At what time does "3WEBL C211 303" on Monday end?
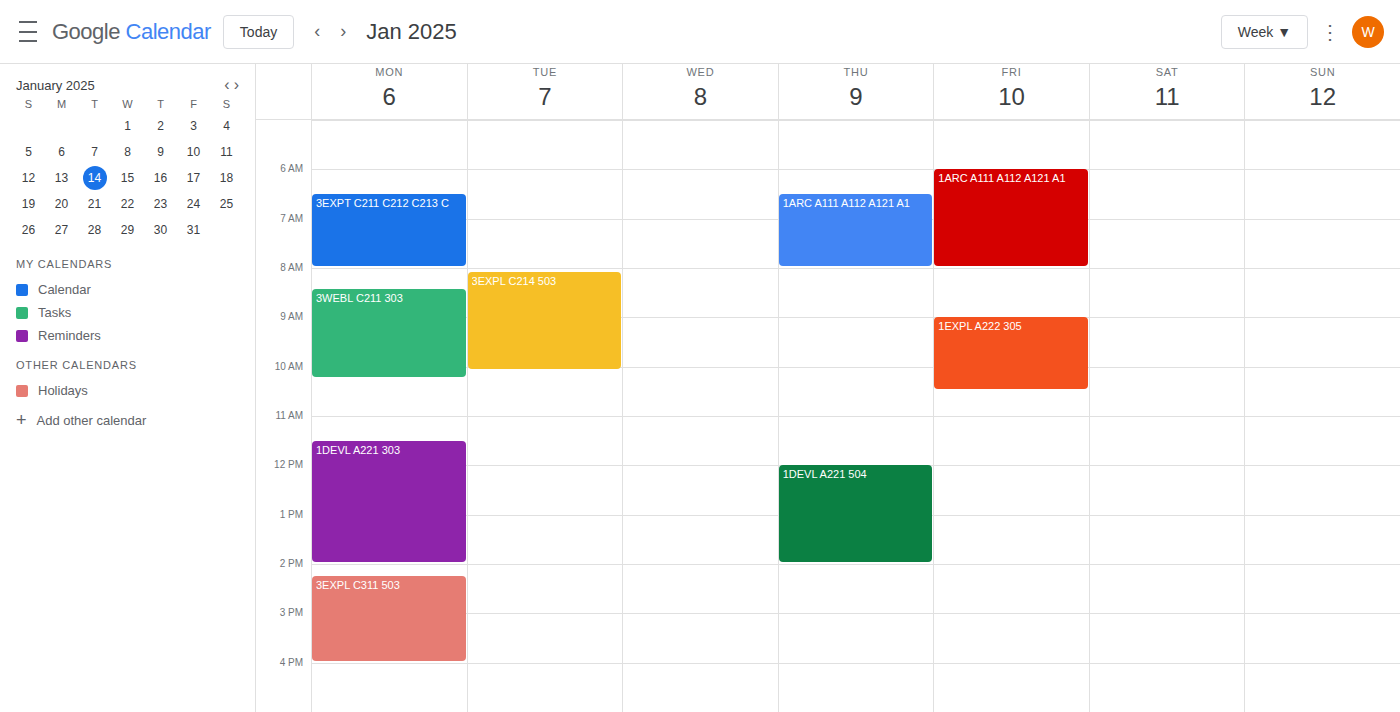
10:15 AM